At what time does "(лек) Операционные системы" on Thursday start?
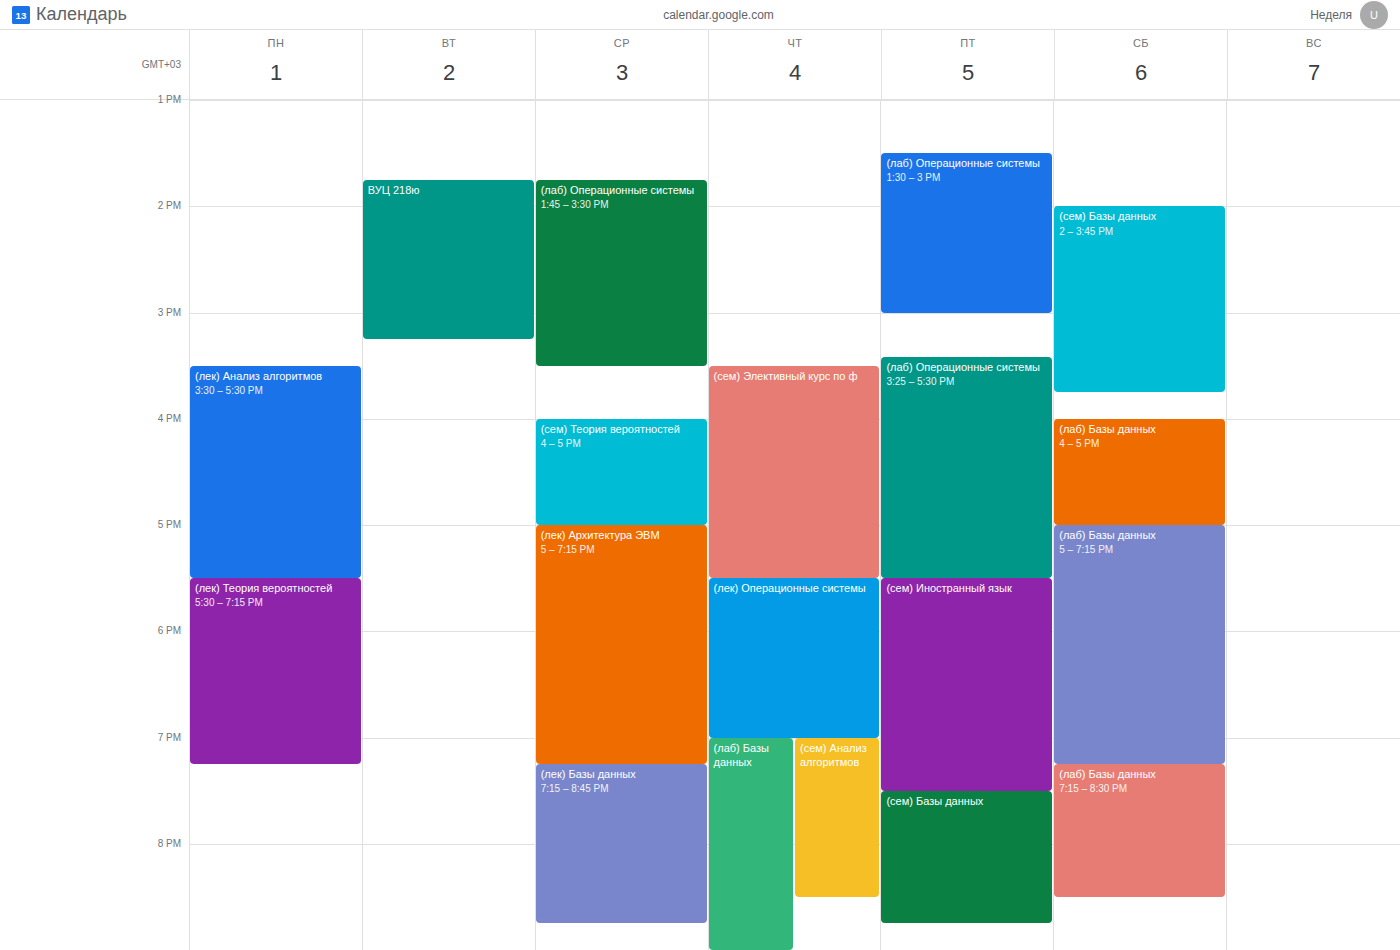
5:30 PM